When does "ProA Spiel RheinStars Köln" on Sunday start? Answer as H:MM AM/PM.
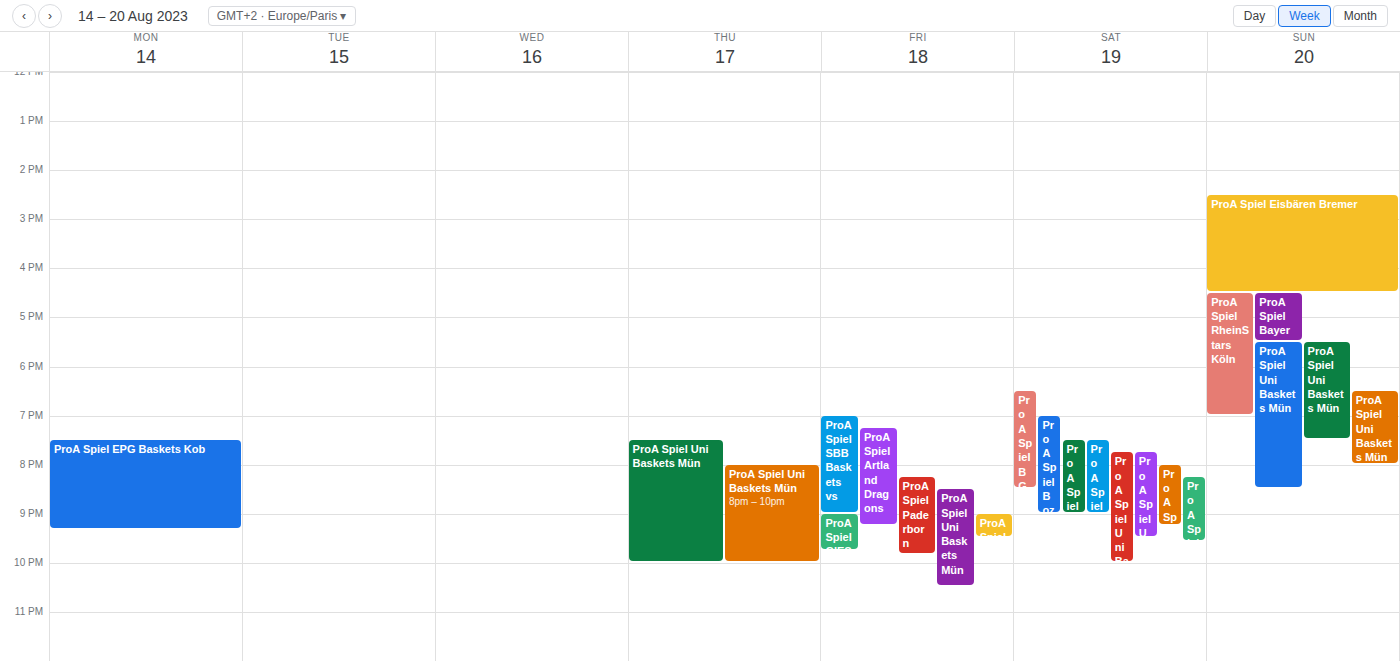
4:30 PM